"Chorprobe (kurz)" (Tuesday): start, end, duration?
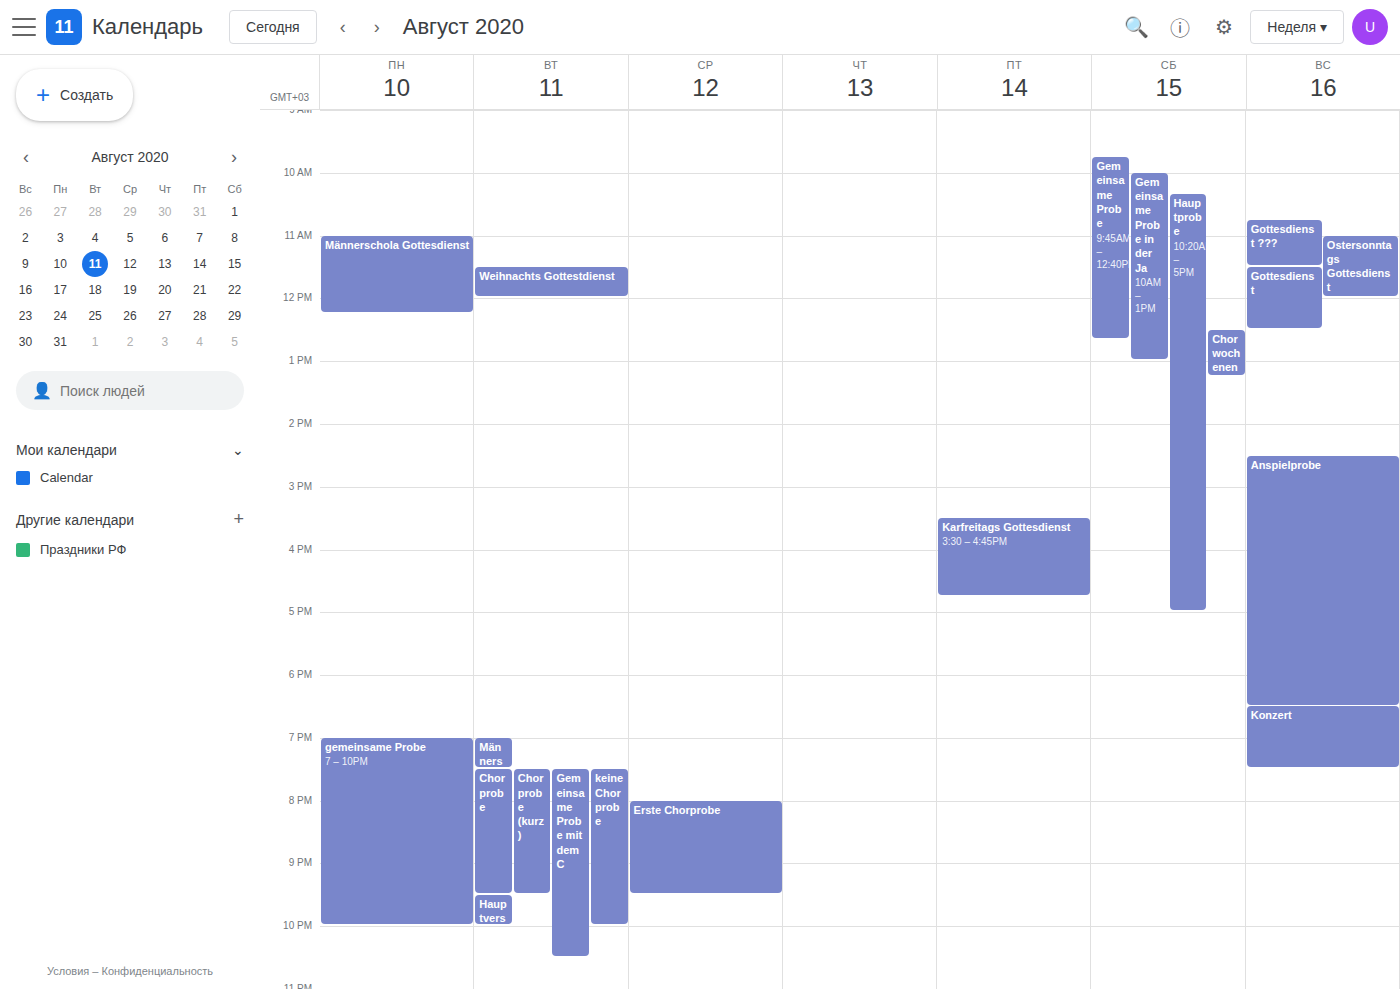
7:30 PM to 9:30 PM, 2 hours